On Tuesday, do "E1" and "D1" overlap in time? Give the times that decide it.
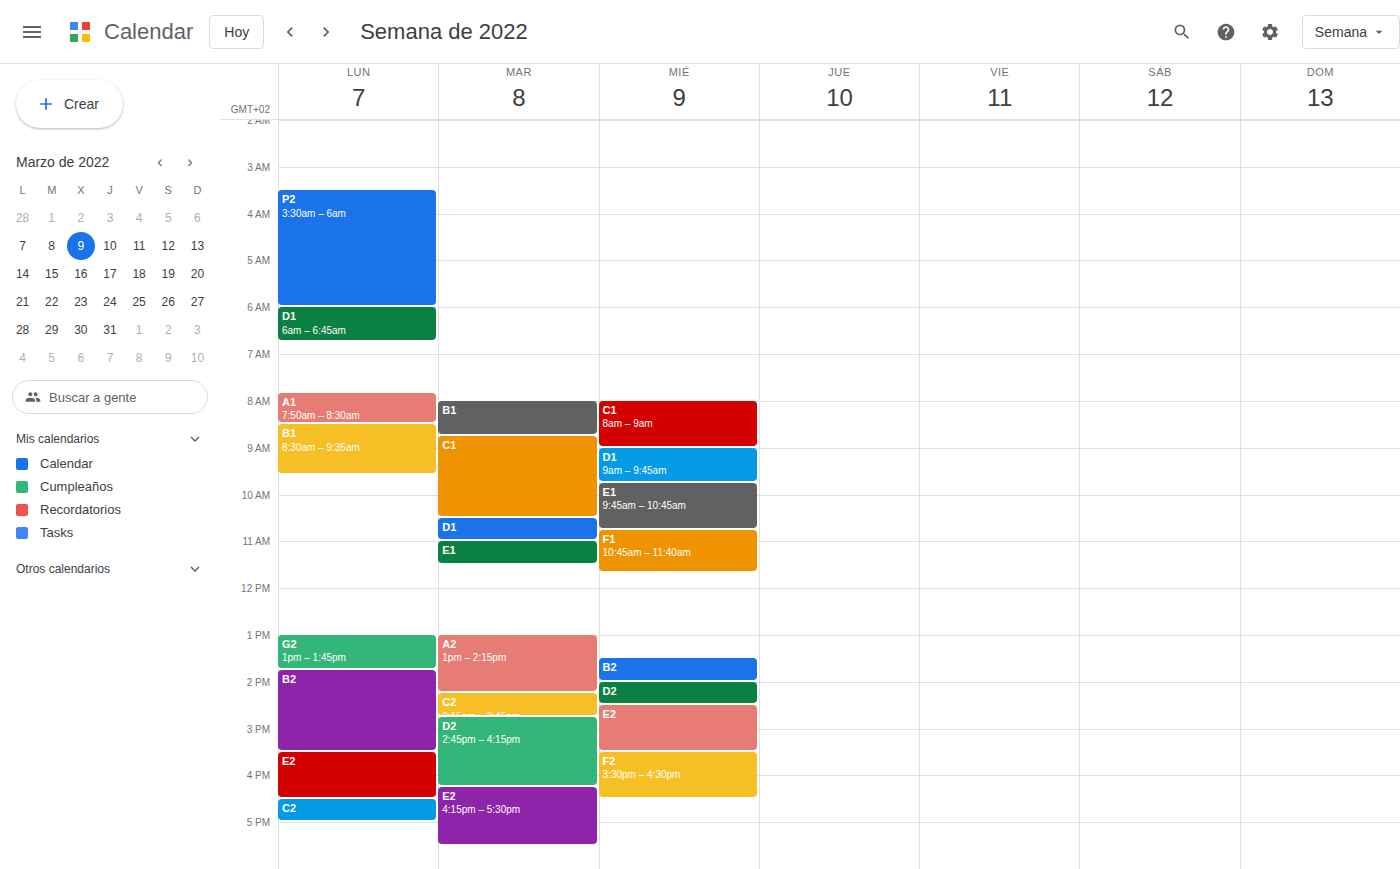
"D1" ends at 11:00 AM, exactly when "E1" starts -- they touch but do not overlap.